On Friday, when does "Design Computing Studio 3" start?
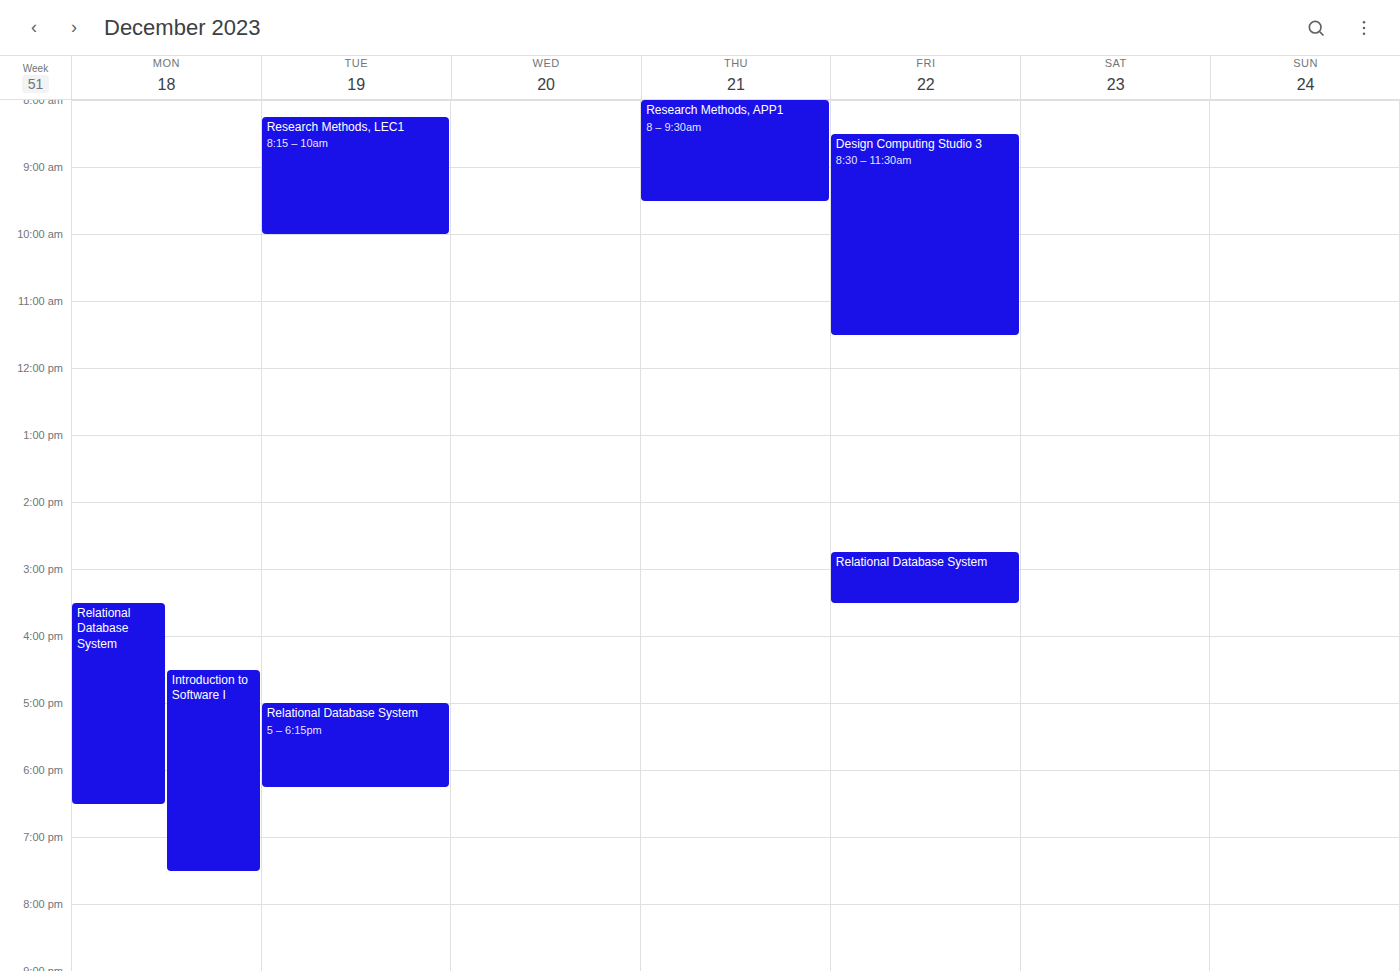
8:30 AM